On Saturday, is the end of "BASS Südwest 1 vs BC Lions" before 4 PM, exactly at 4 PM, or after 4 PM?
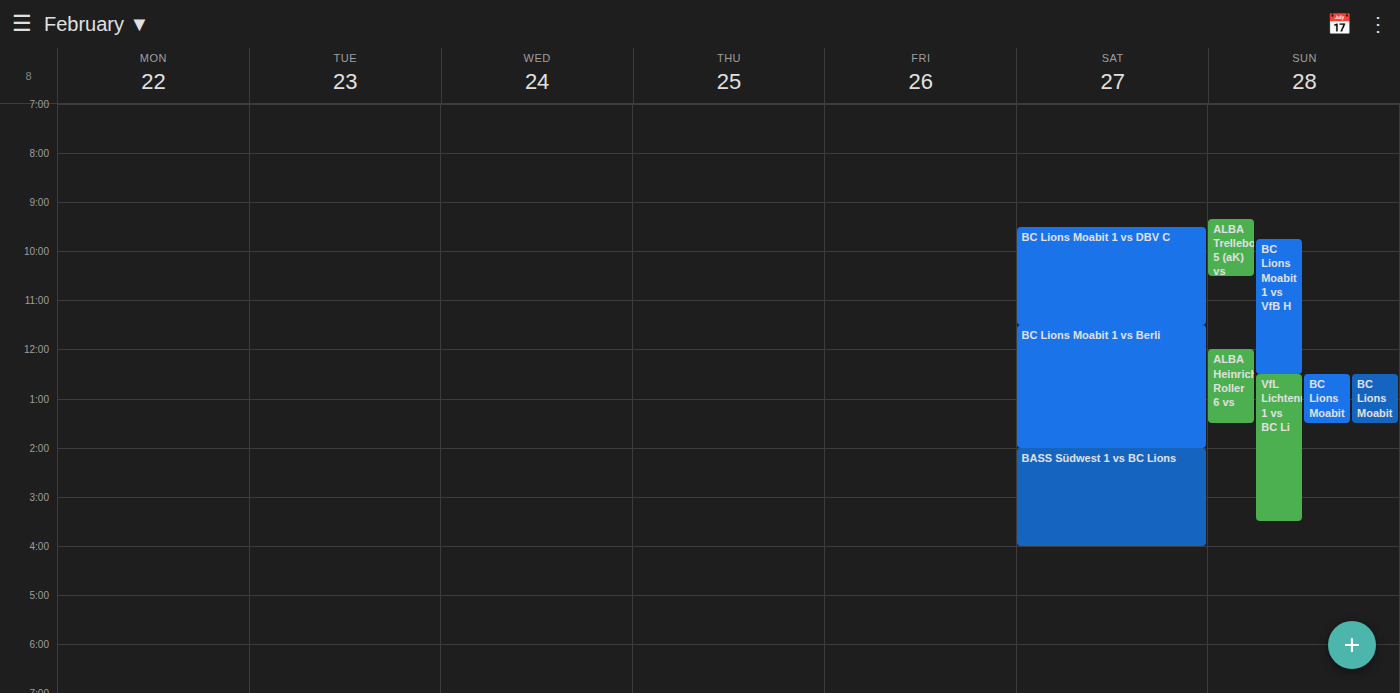
4:00 PM -- exactly at 4 PM, on the 4 PM line.